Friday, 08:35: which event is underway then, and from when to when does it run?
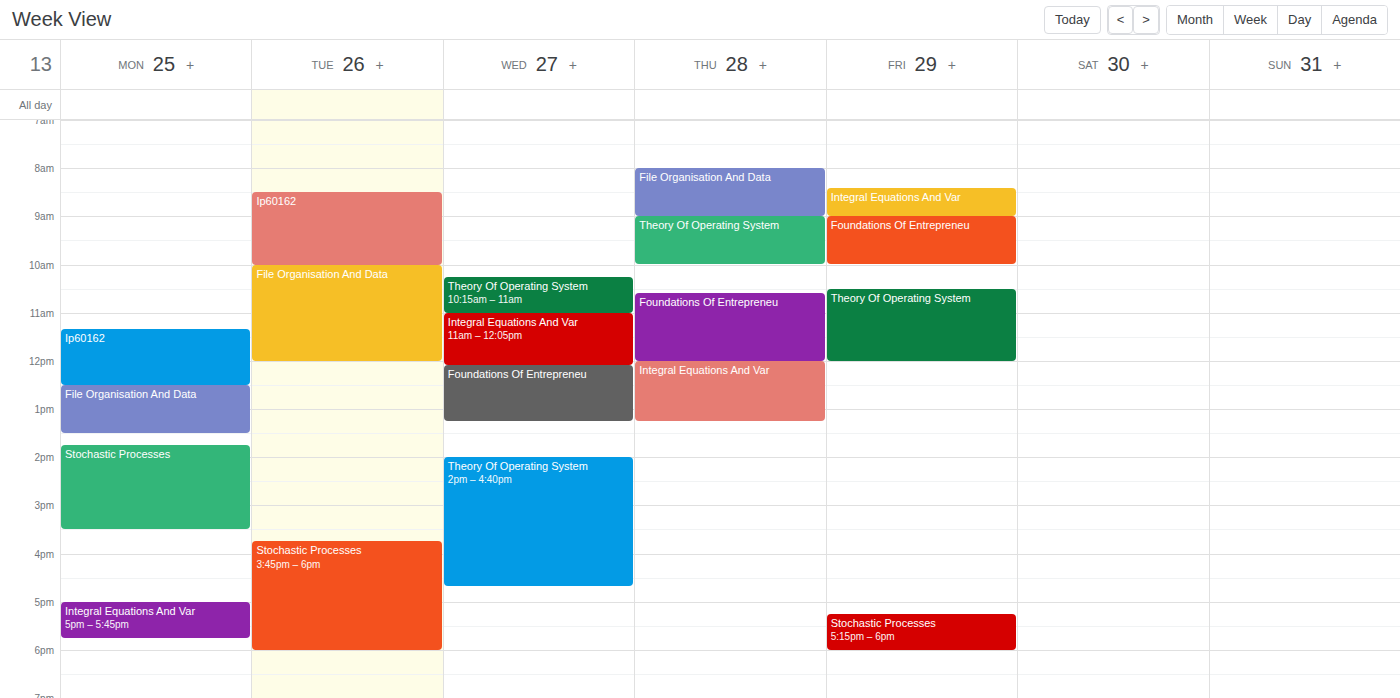
"Integral Equations And Var", 08:25 to 09:00